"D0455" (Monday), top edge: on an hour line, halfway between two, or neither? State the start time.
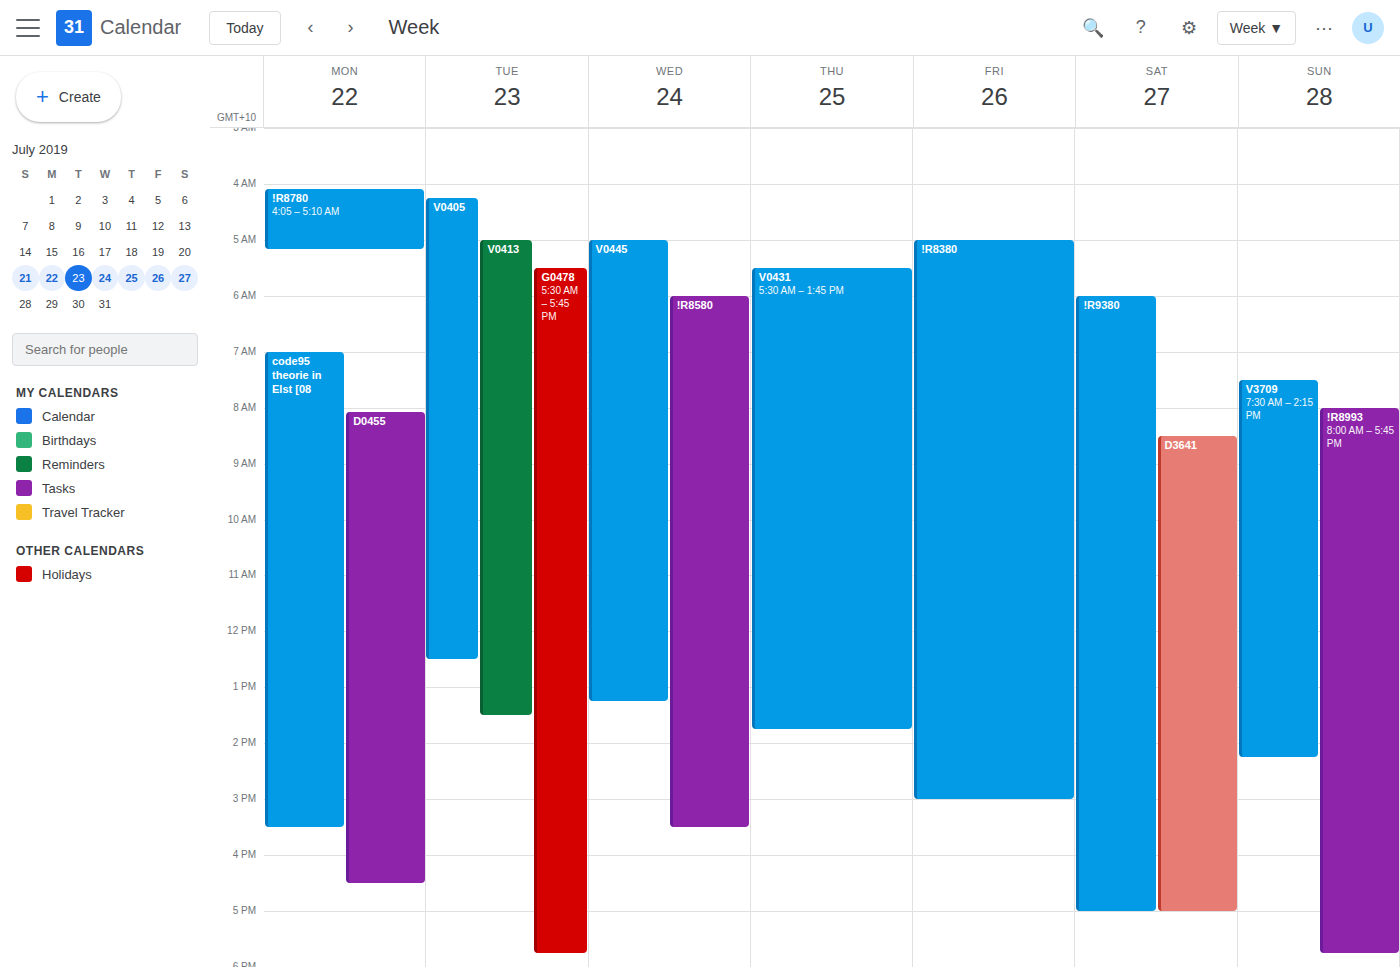
8:05 AM -- neither: 5 minutes below the 8 AM line and 55 minutes above the 9 AM line.